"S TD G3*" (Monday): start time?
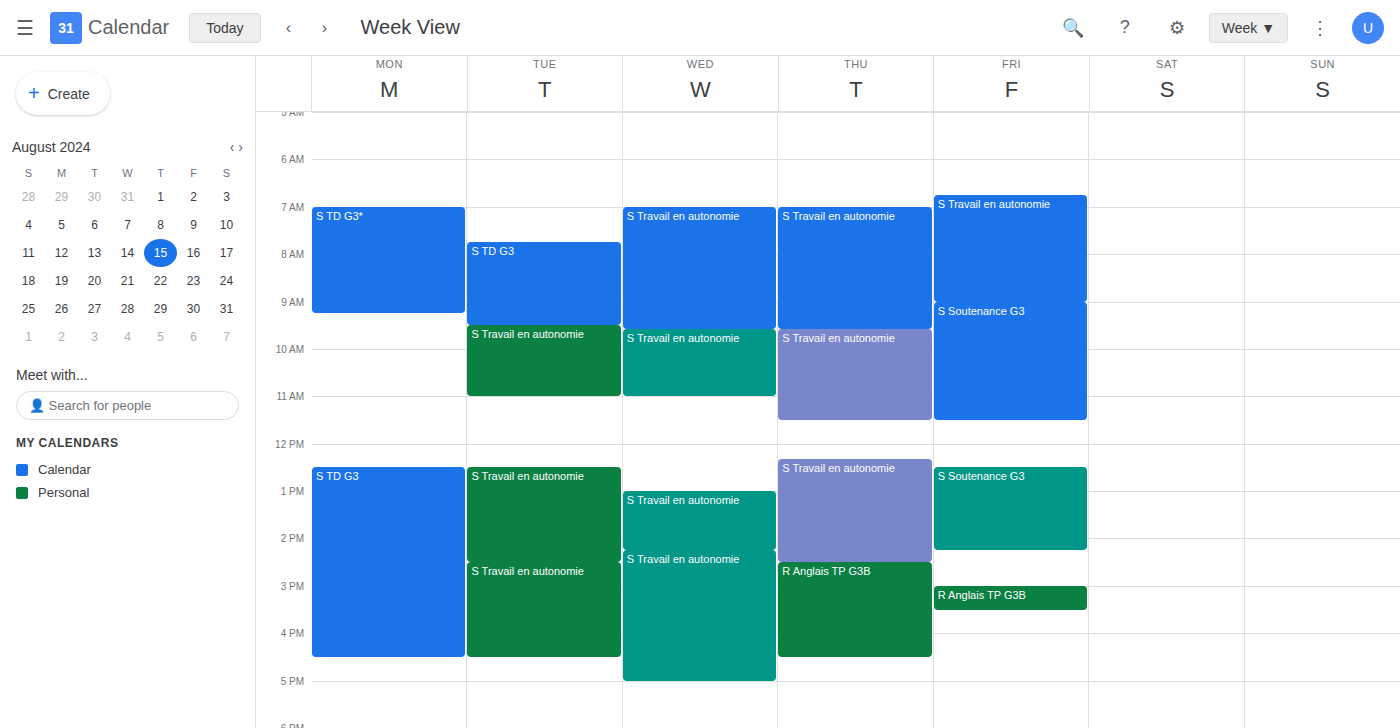
7:00 AM